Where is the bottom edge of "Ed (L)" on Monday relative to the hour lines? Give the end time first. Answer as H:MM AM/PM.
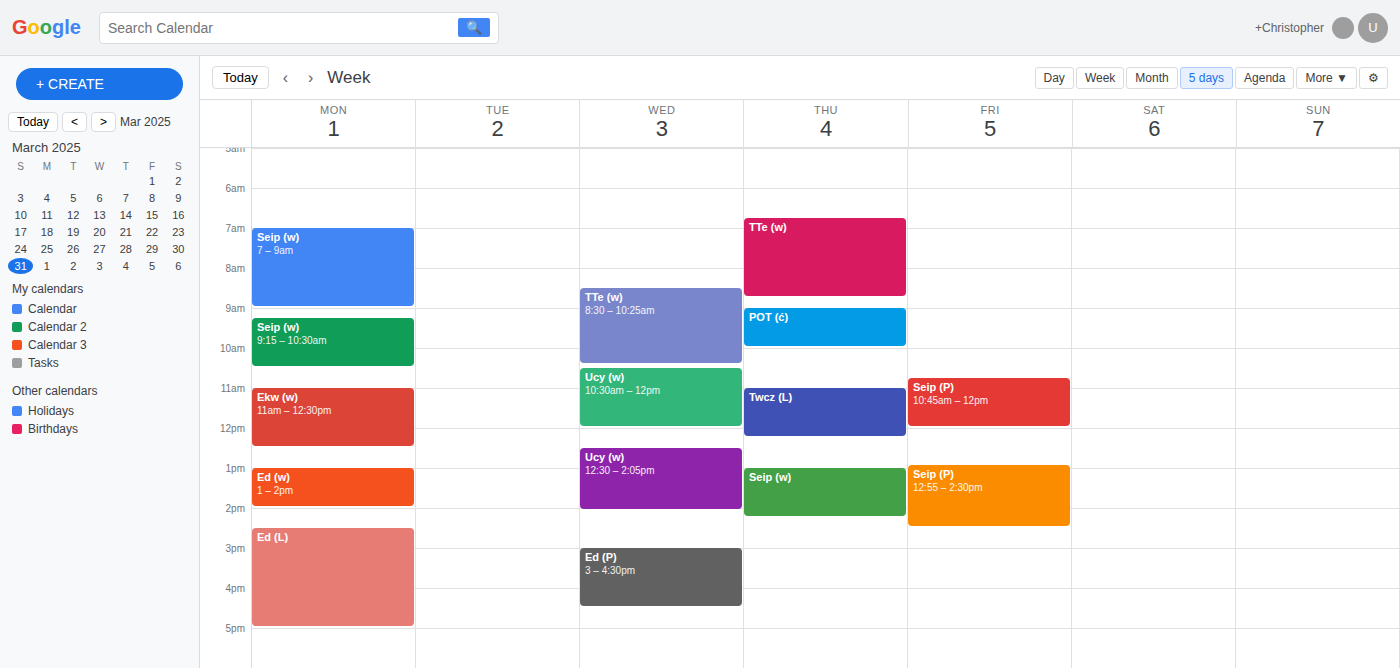
5:00 PM -- exactly on the 5 PM line.